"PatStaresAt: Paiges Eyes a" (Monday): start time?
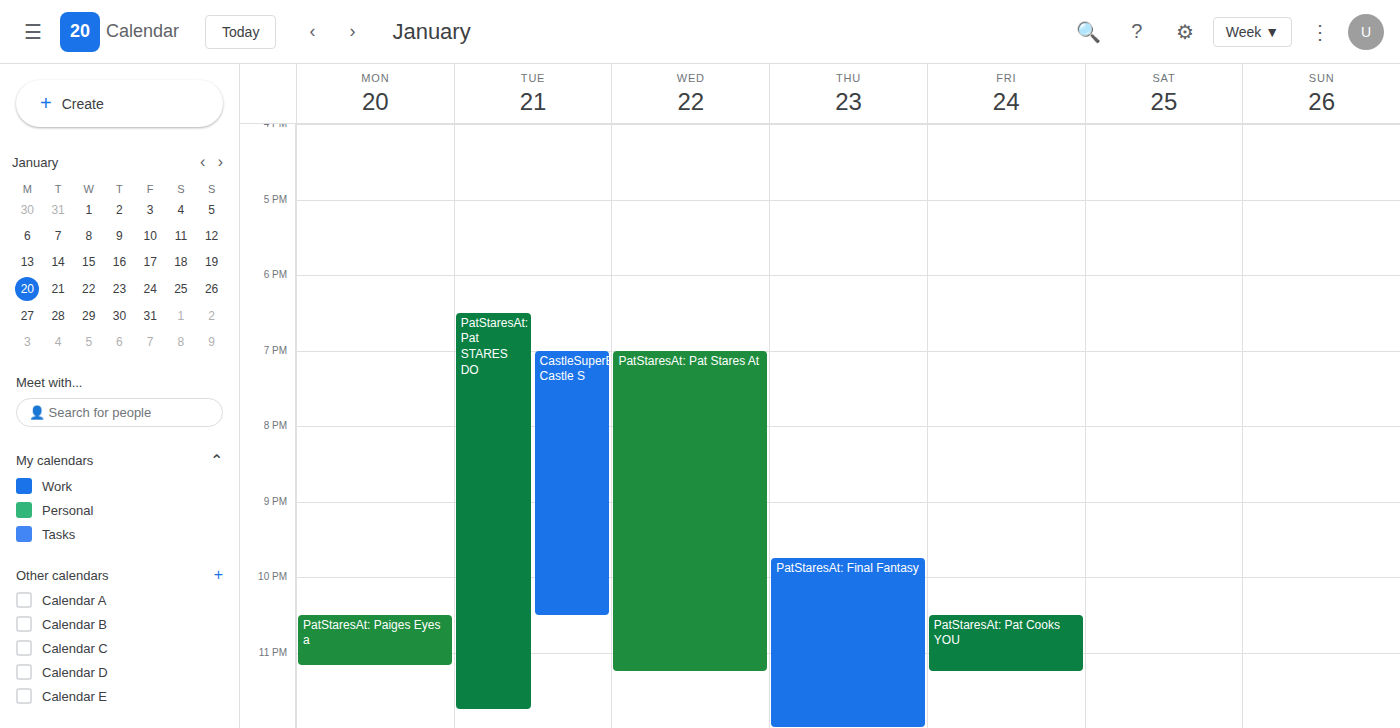
10:30 PM